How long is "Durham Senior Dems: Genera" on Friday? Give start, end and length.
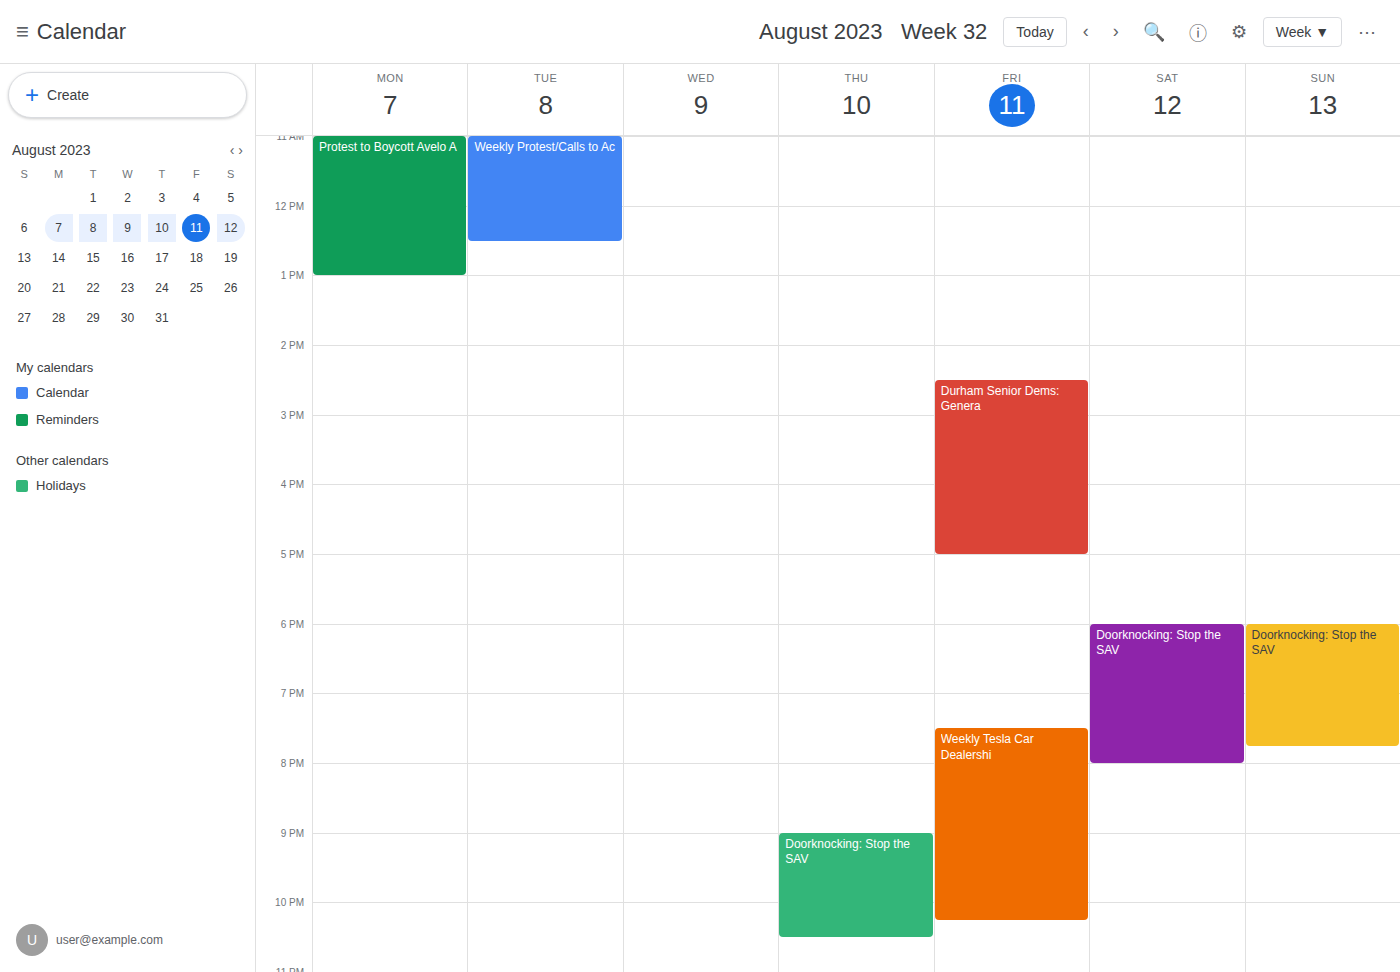
2:30 PM to 5:00 PM, 2 hours 30 minutes